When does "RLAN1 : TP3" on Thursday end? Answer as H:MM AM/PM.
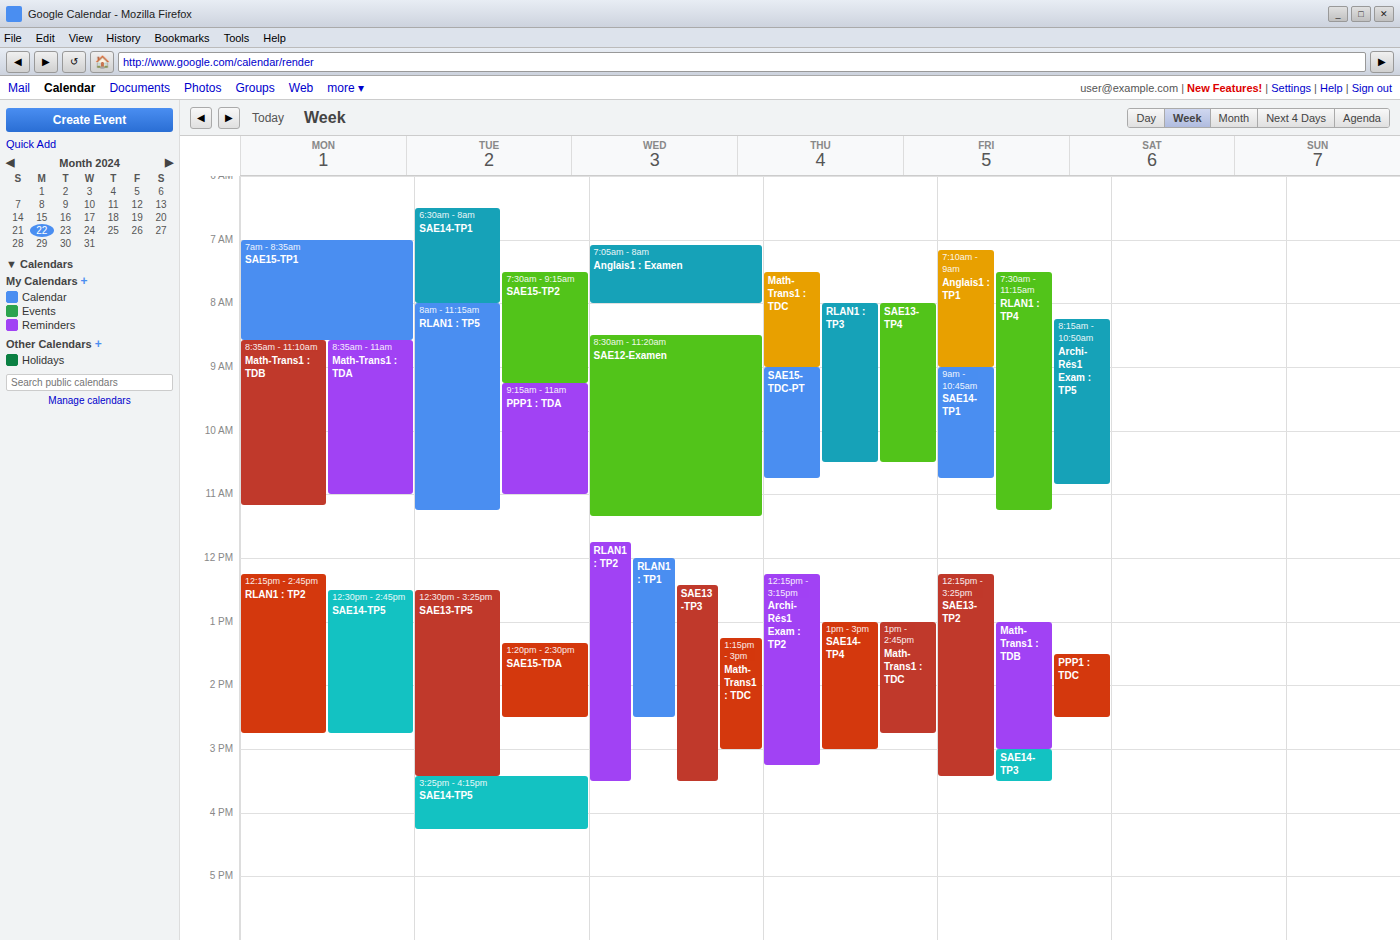
10:30 AM